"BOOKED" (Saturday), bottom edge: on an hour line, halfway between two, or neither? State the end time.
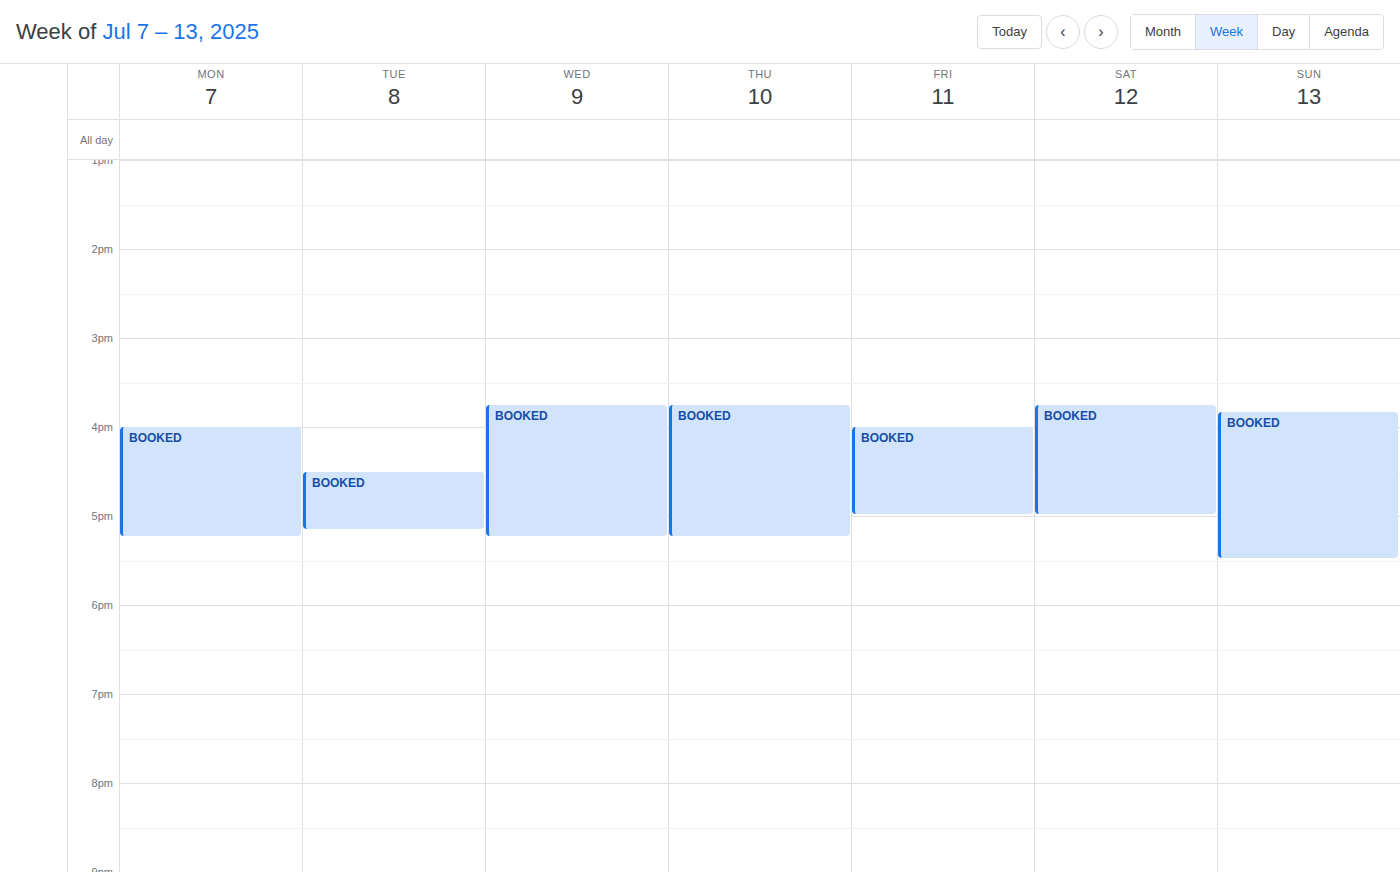
5:00 PM -- exactly on the 5 PM line.